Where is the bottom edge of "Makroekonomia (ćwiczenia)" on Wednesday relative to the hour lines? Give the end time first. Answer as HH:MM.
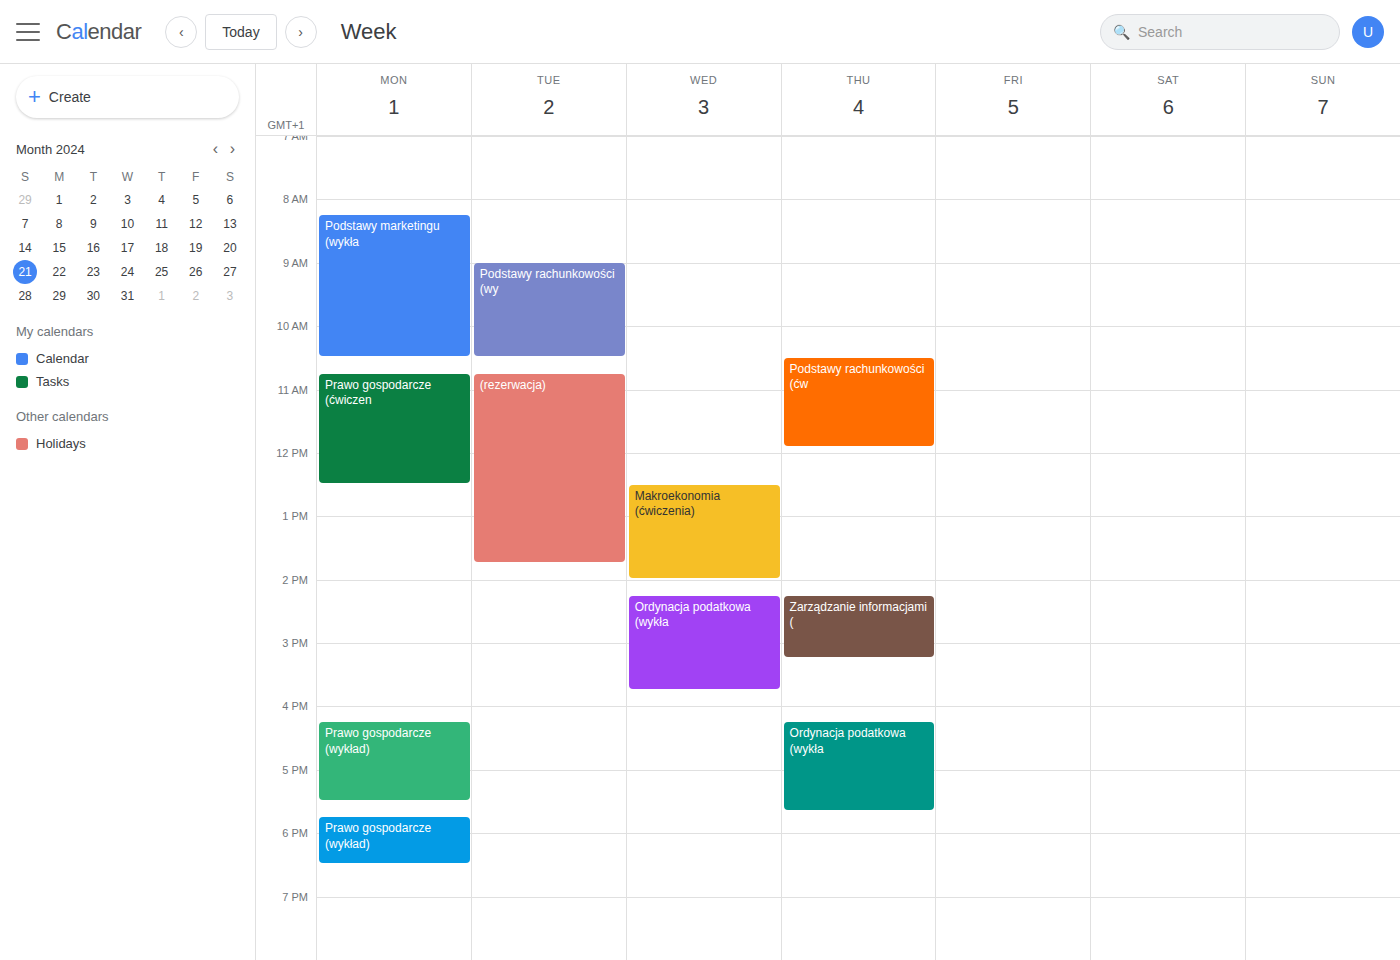
14:00 -- exactly on the 14:00 line.